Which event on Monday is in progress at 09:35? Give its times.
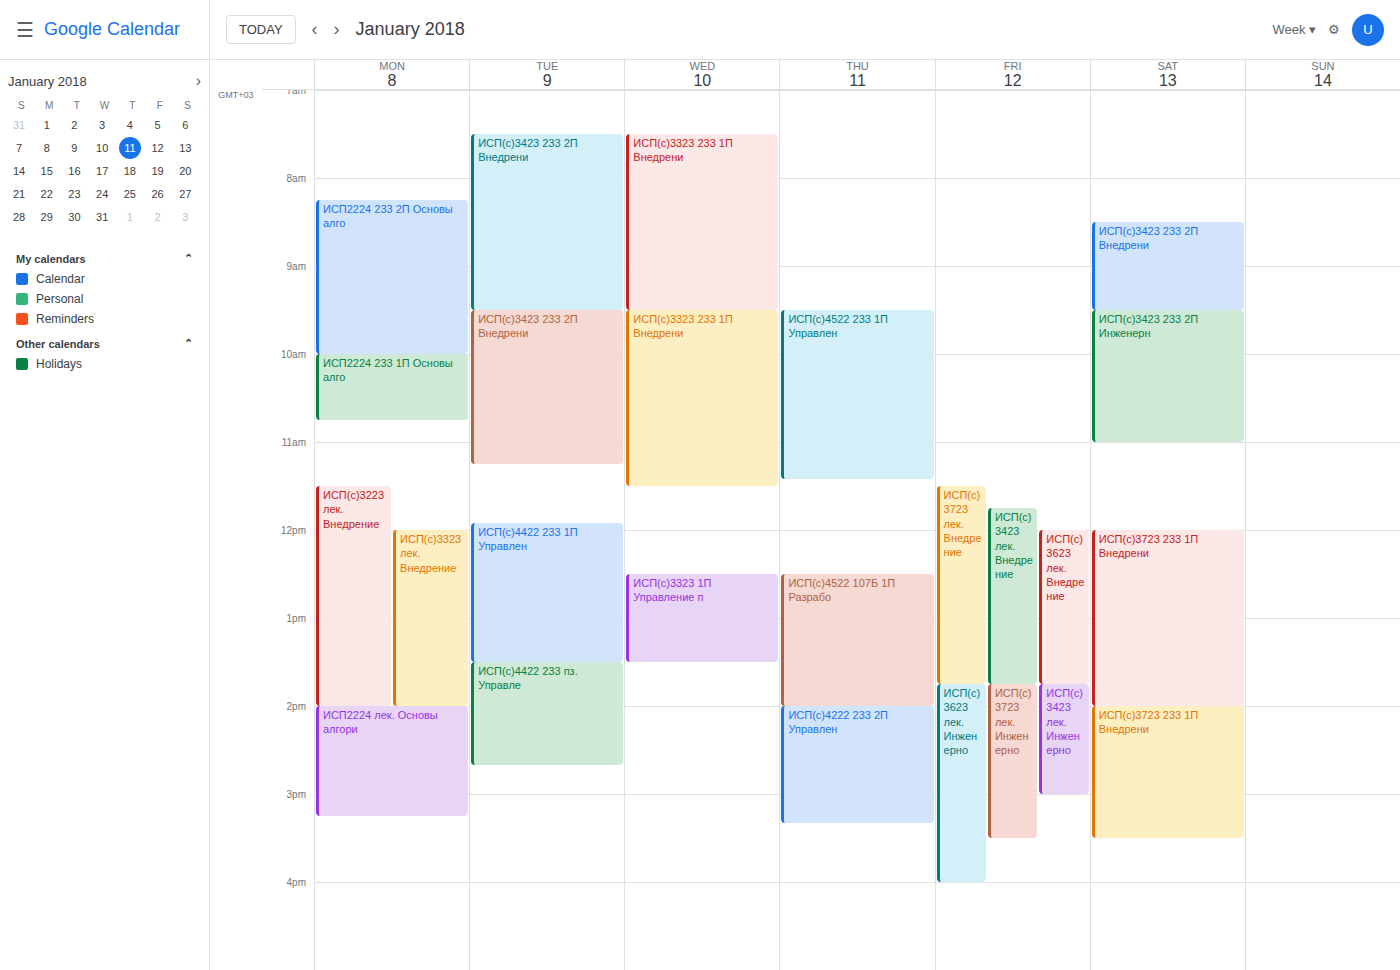
"ИСП2224 233 2П Основы алго", 08:15 to 10:00